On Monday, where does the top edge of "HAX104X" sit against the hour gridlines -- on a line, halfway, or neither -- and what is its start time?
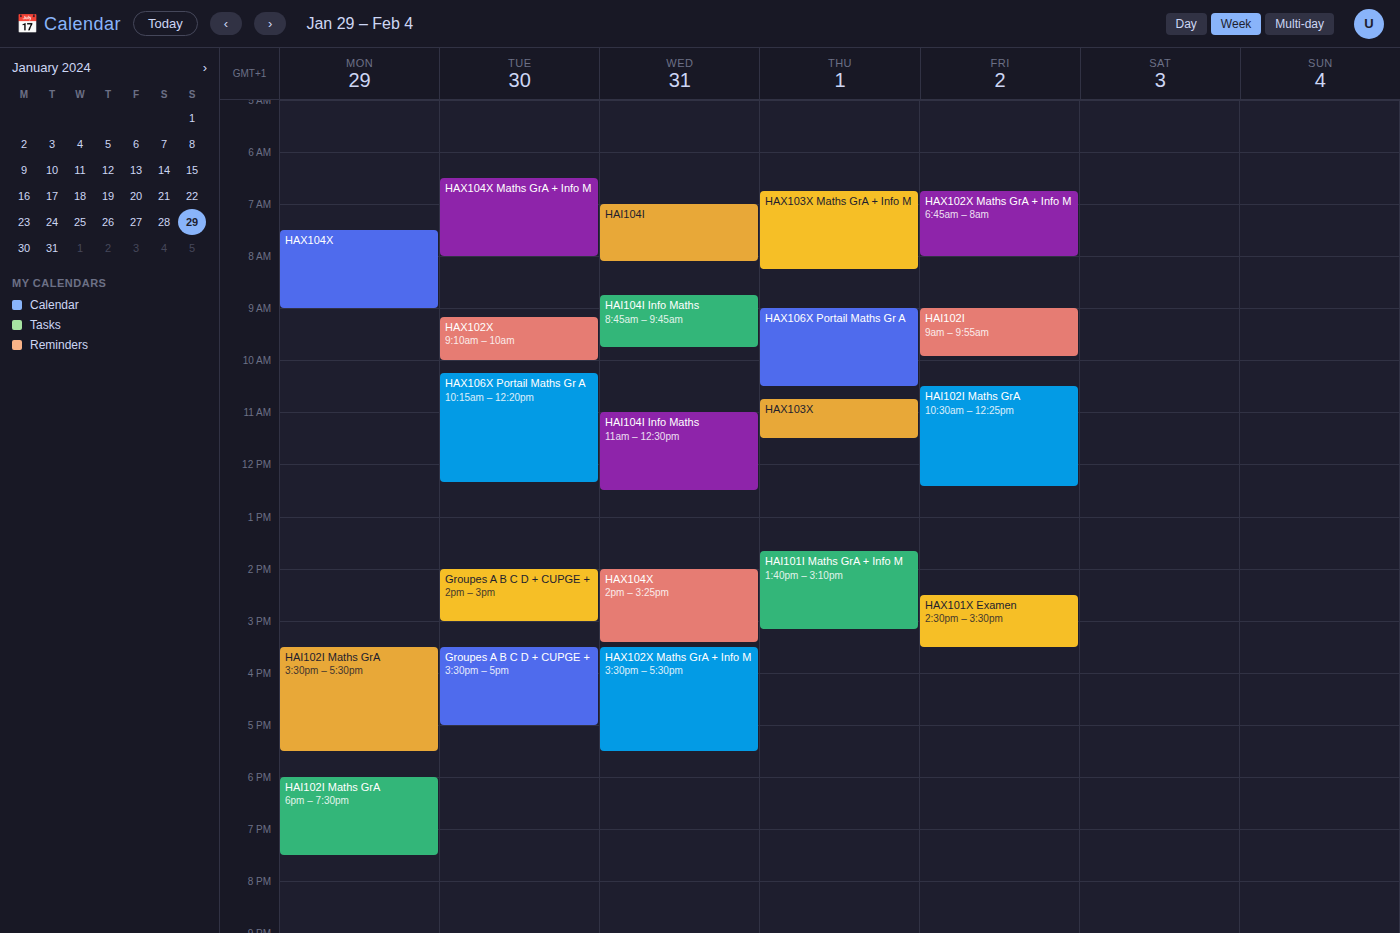
07:30 -- halfway between the 07:00 and 08:00 lines.